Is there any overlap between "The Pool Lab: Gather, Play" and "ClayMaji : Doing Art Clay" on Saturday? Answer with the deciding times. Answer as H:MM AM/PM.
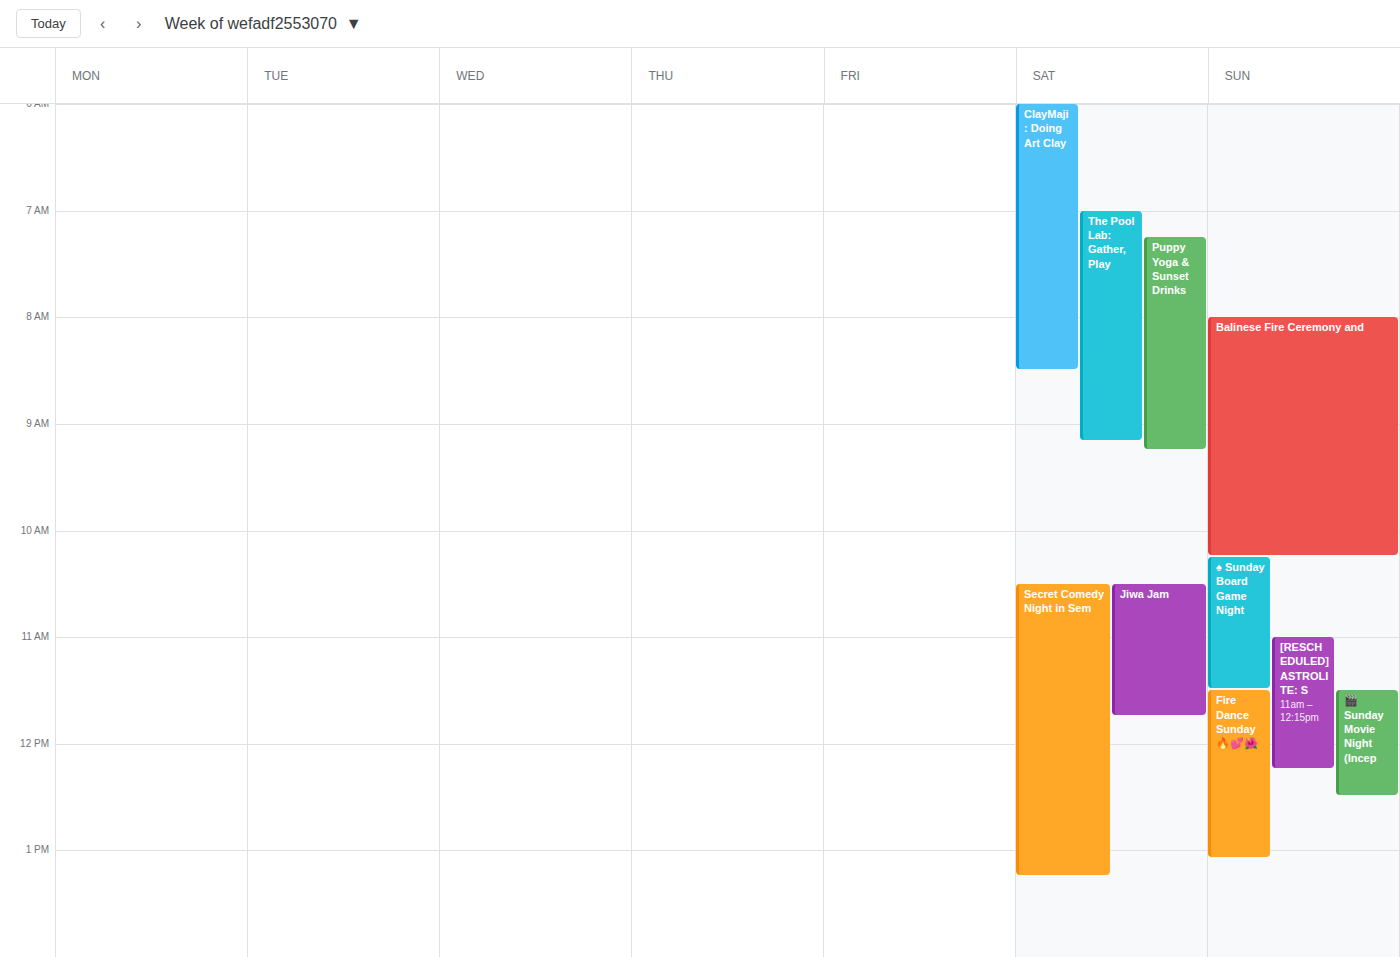
"The Pool Lab: Gather, Play" starts at 7:00 AM, before "ClayMaji : Doing Art Clay" ends at 8:30 AM -- they overlap.